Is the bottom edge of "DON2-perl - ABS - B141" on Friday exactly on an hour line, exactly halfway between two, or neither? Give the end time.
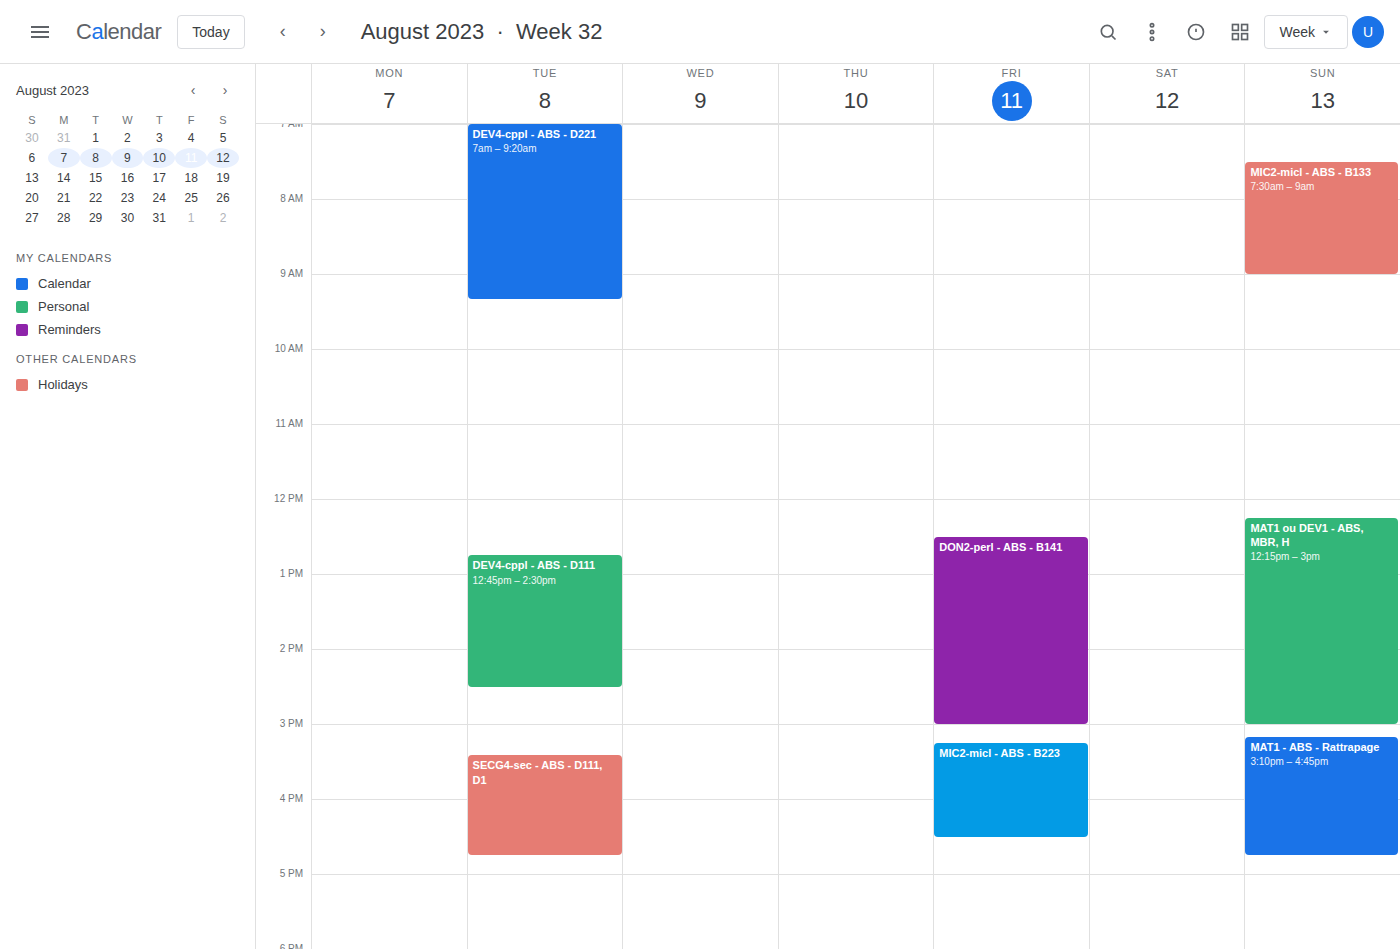
3:00 PM -- exactly on the 3 PM line.